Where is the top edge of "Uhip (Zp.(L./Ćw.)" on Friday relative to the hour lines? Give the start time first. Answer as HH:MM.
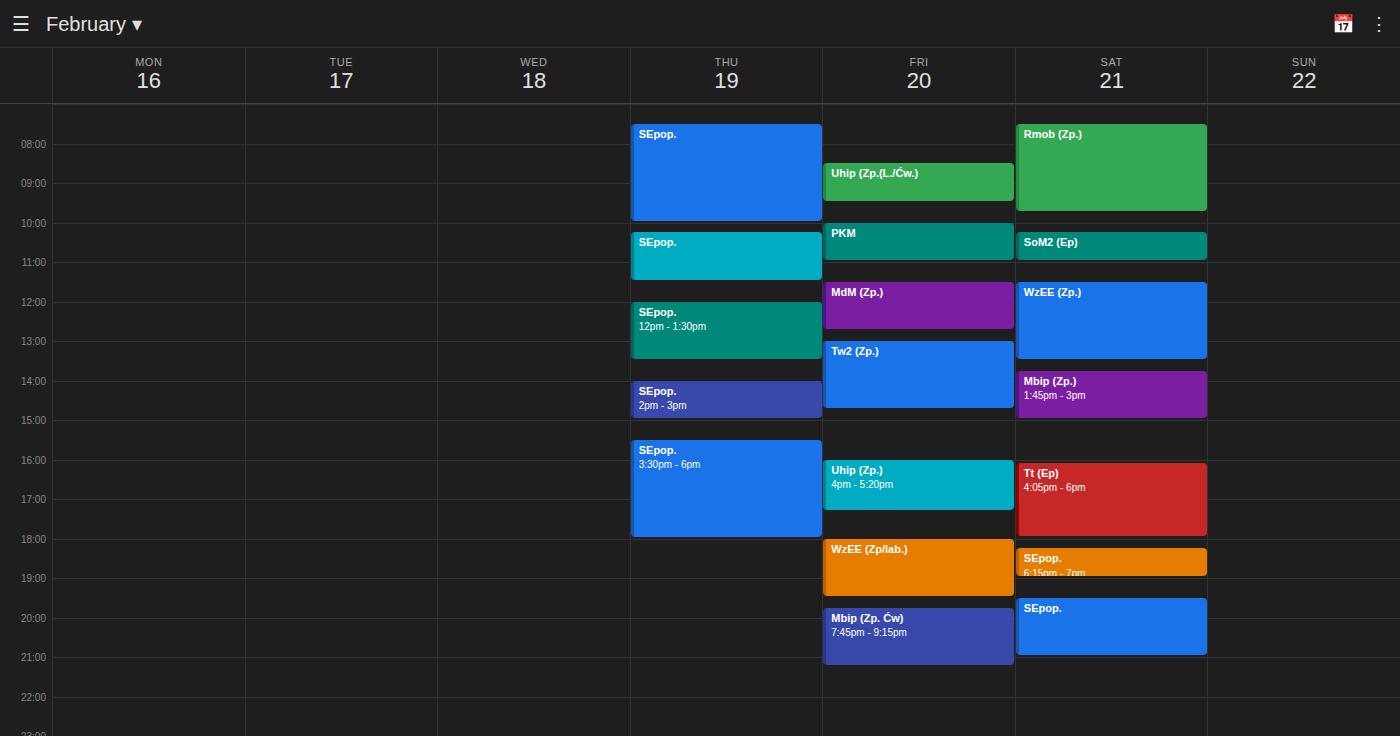
08:30 -- halfway between the 08:00 and 09:00 lines.